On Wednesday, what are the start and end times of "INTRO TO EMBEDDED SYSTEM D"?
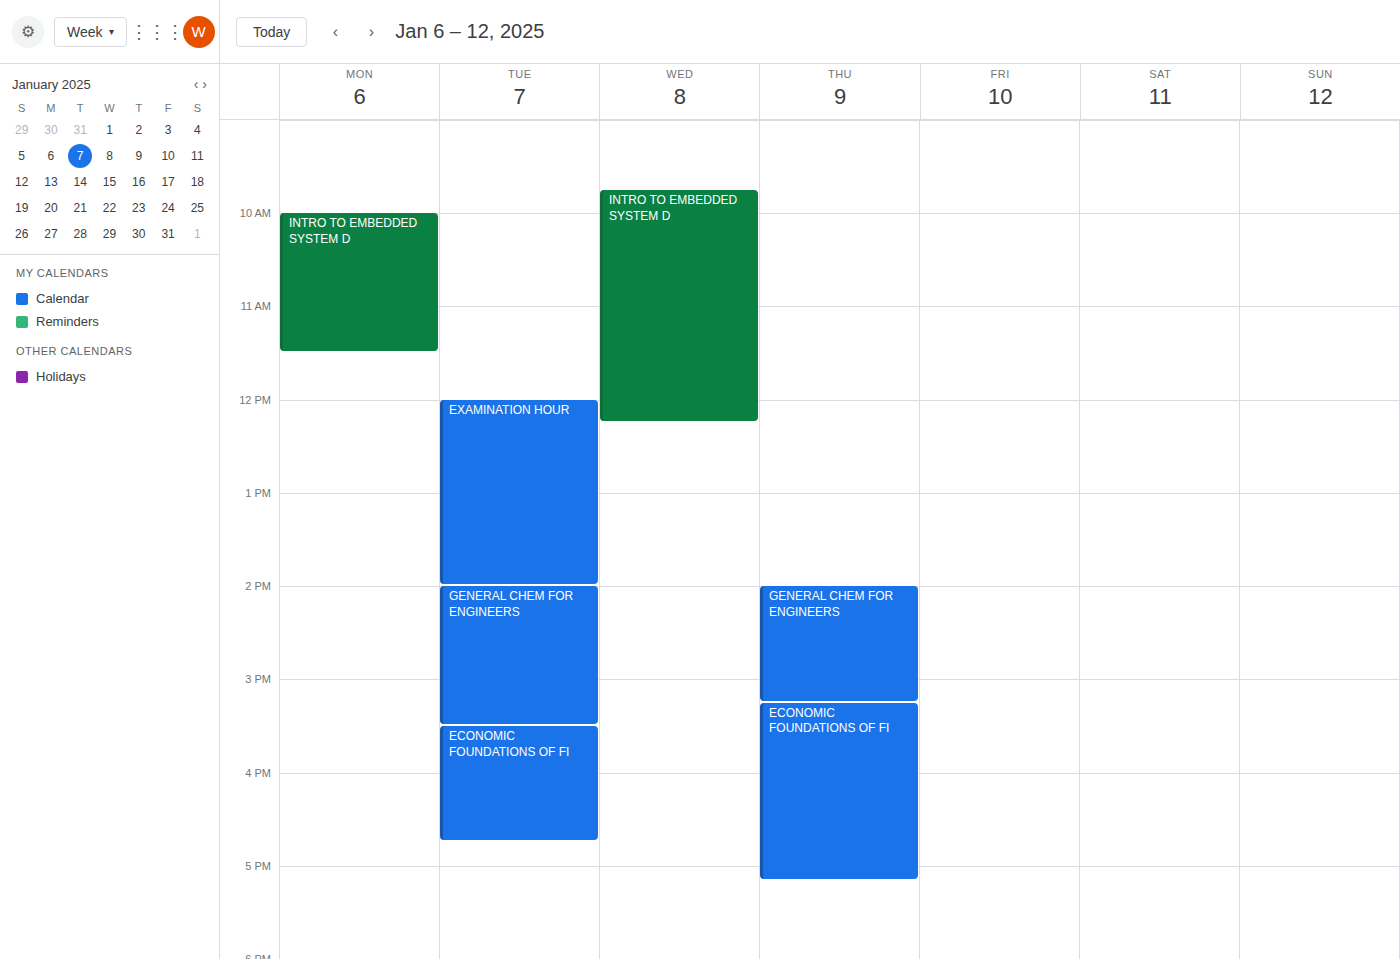
9:45 AM to 12:15 PM